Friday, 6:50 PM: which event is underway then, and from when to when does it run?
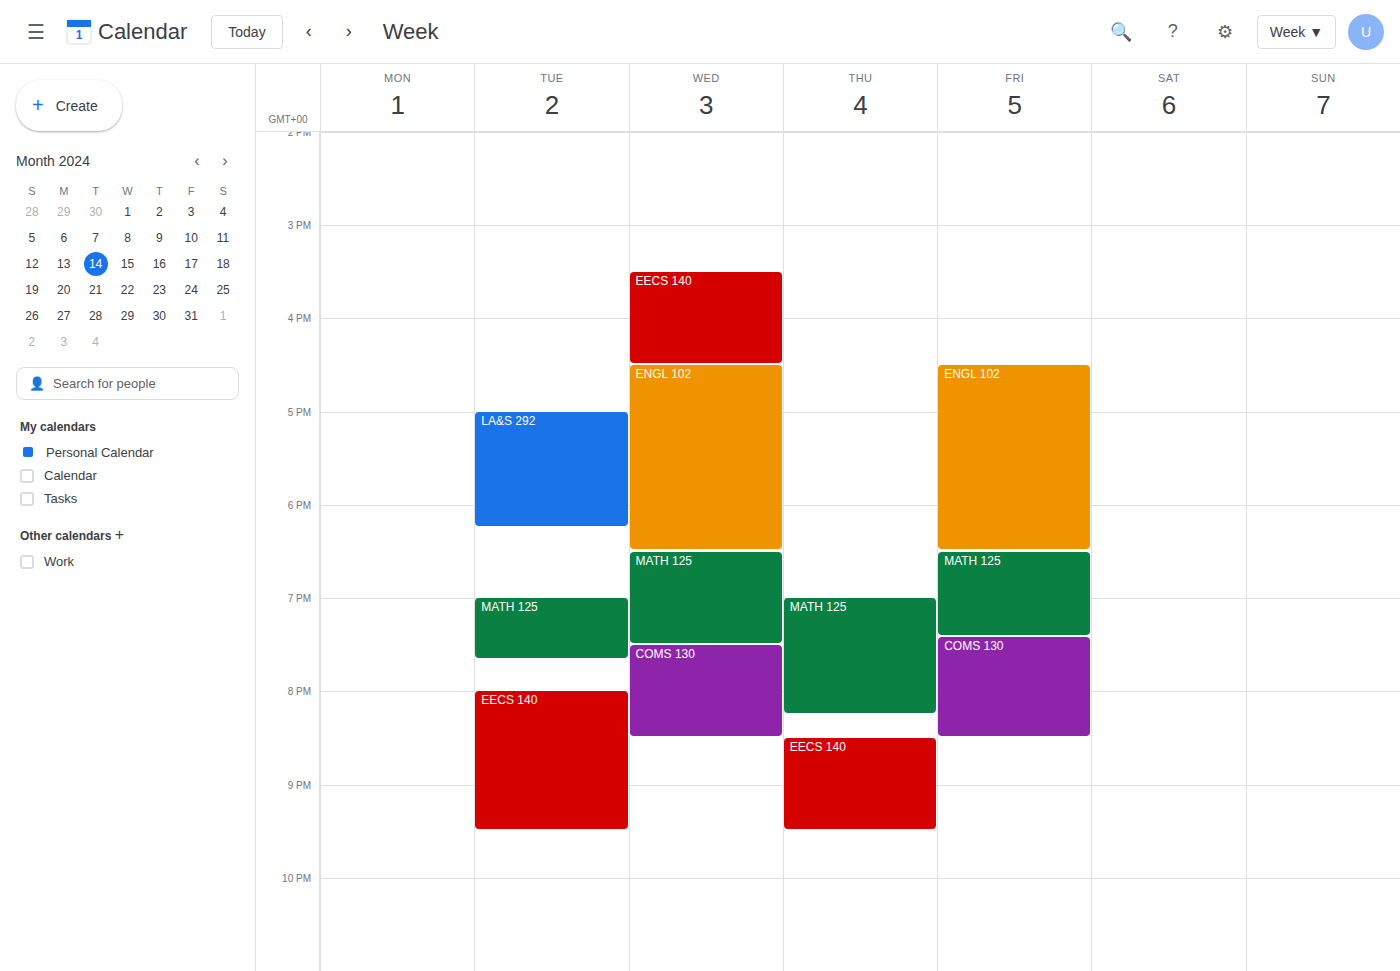
"MATH 125", 6:30 PM to 7:25 PM